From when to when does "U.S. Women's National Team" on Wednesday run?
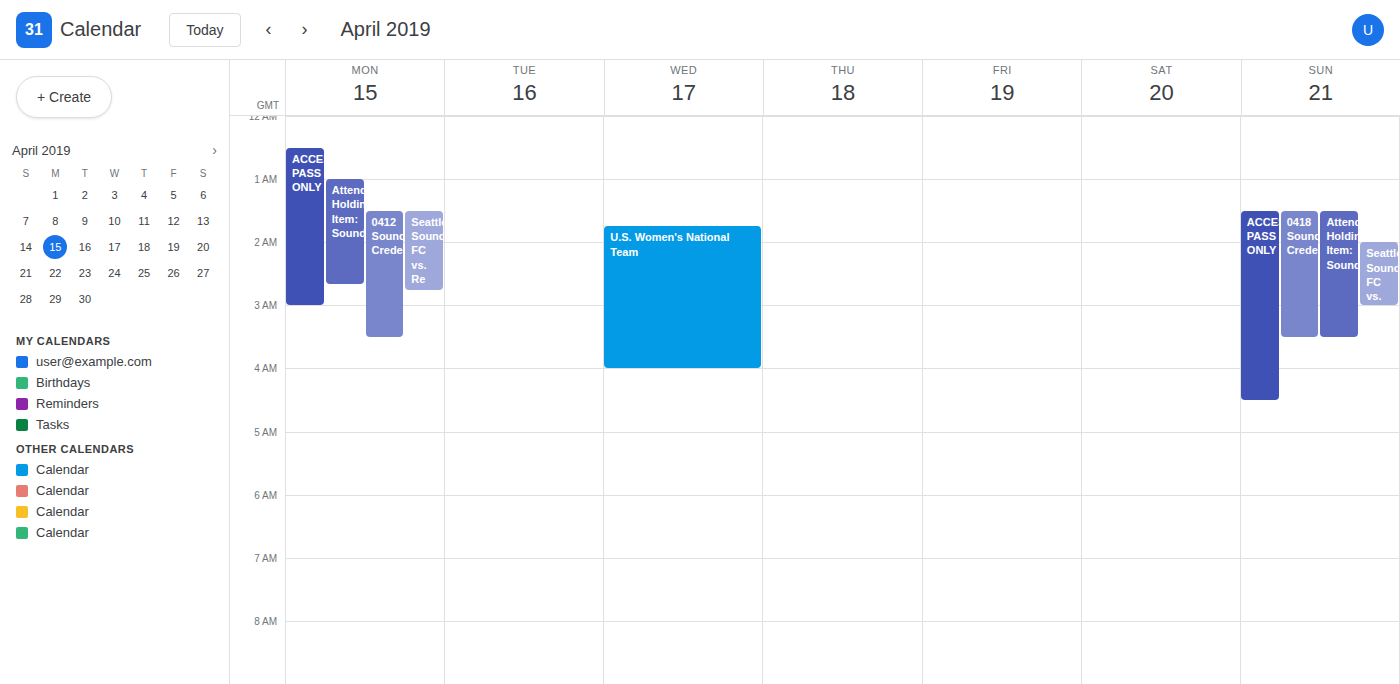
1:45 AM to 4:00 AM